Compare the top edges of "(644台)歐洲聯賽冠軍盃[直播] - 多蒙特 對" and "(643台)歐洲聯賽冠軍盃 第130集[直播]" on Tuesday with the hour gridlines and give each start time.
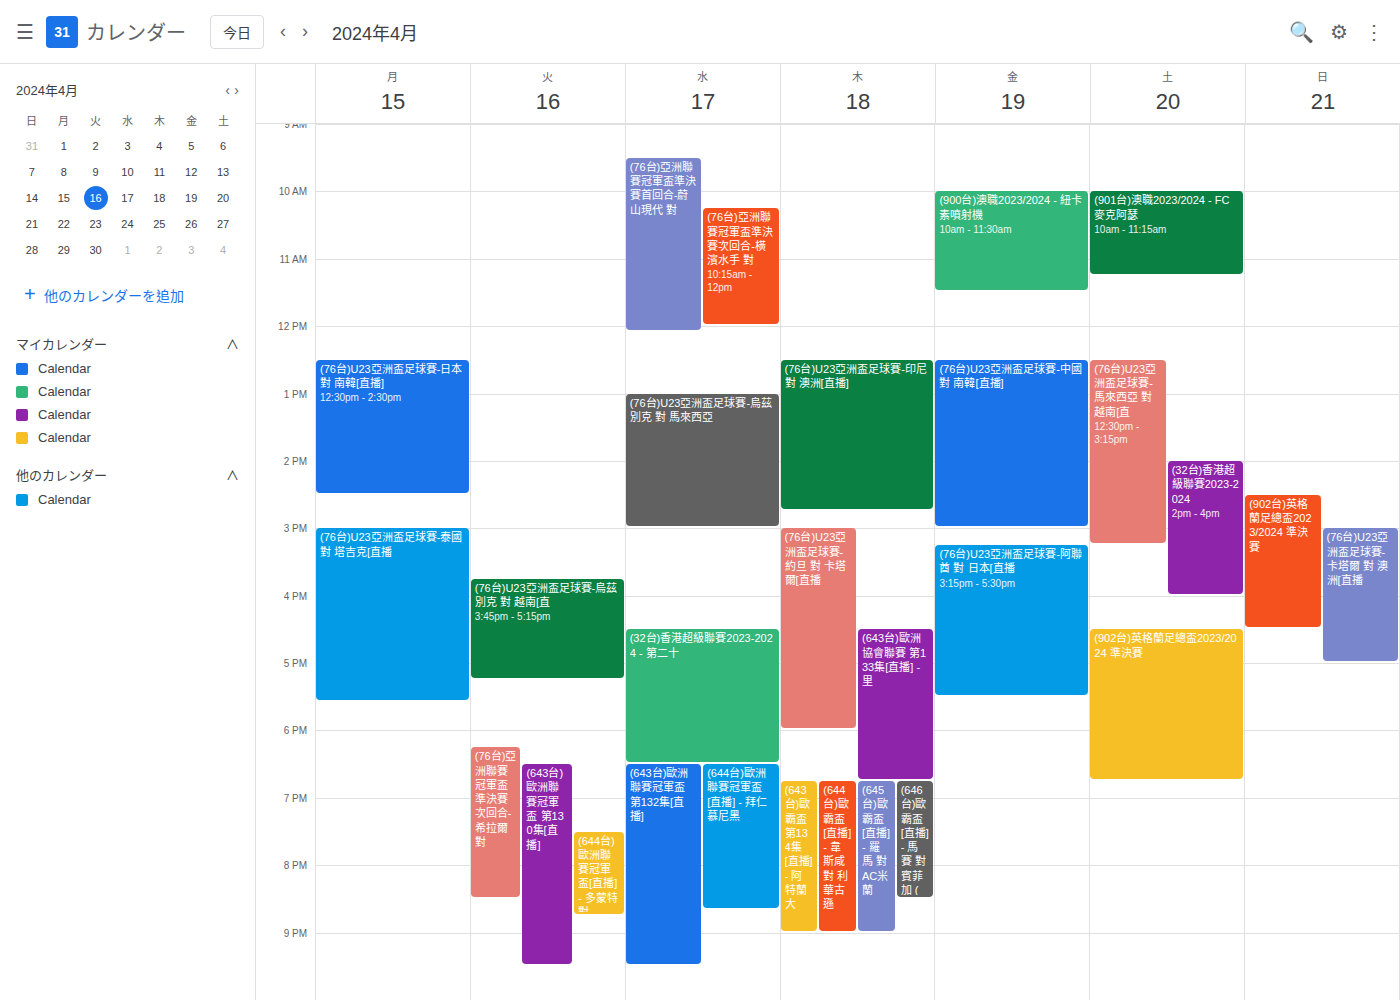
"(644台)歐洲聯賽冠軍盃[直播] - 多蒙特 對": 7:30 PM, halfway between the 7 PM and 8 PM lines. "(643台)歐洲聯賽冠軍盃 第130集[直播]": 6:30 PM, halfway between the 6 PM and 7 PM lines.